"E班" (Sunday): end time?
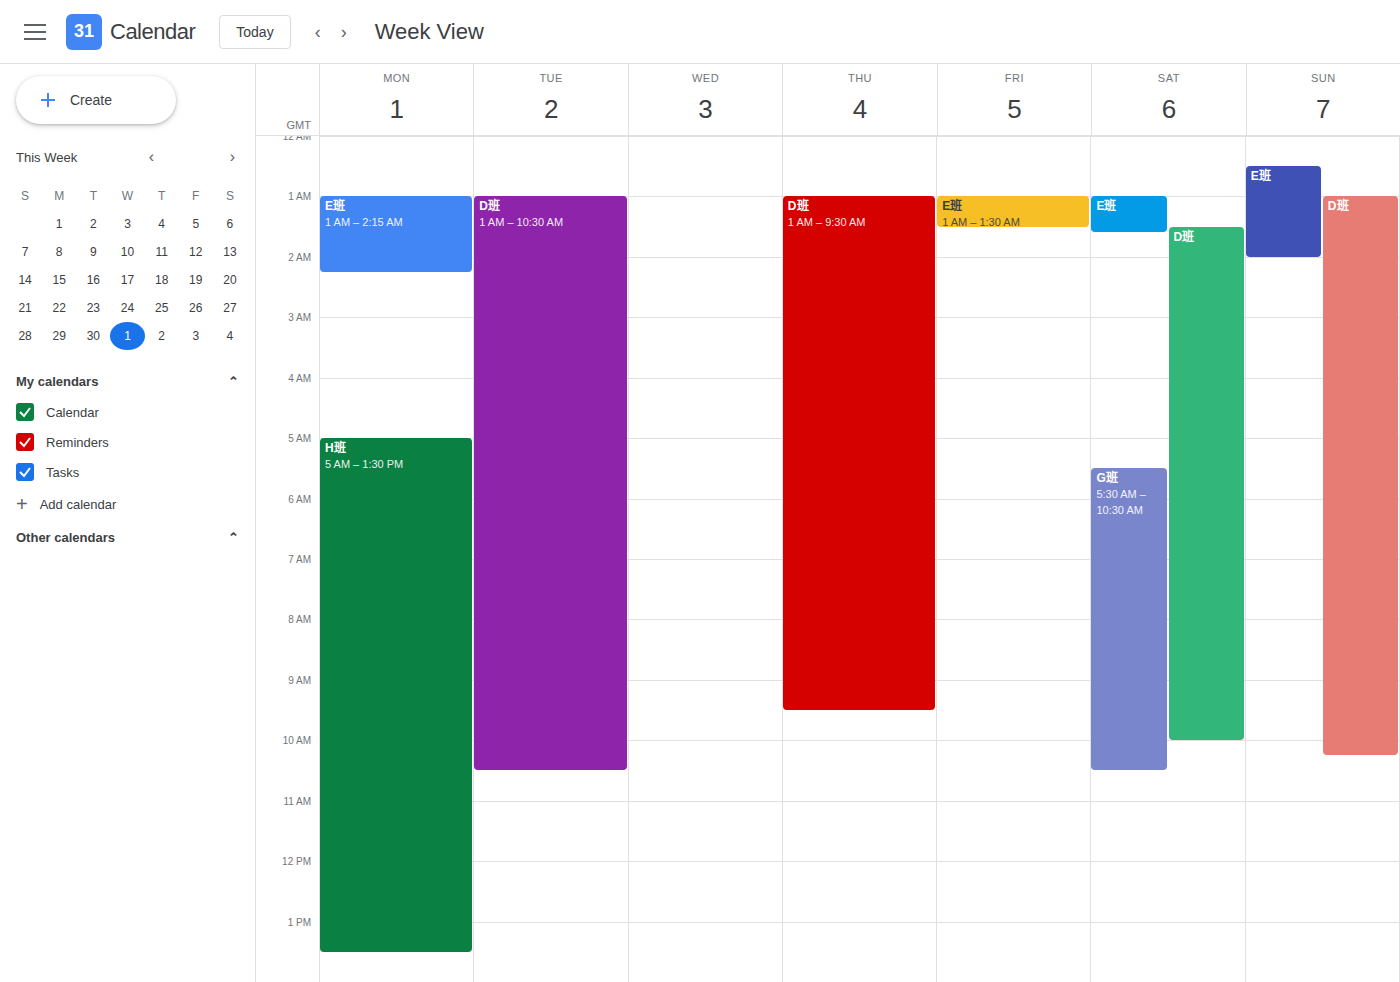
2:00 AM